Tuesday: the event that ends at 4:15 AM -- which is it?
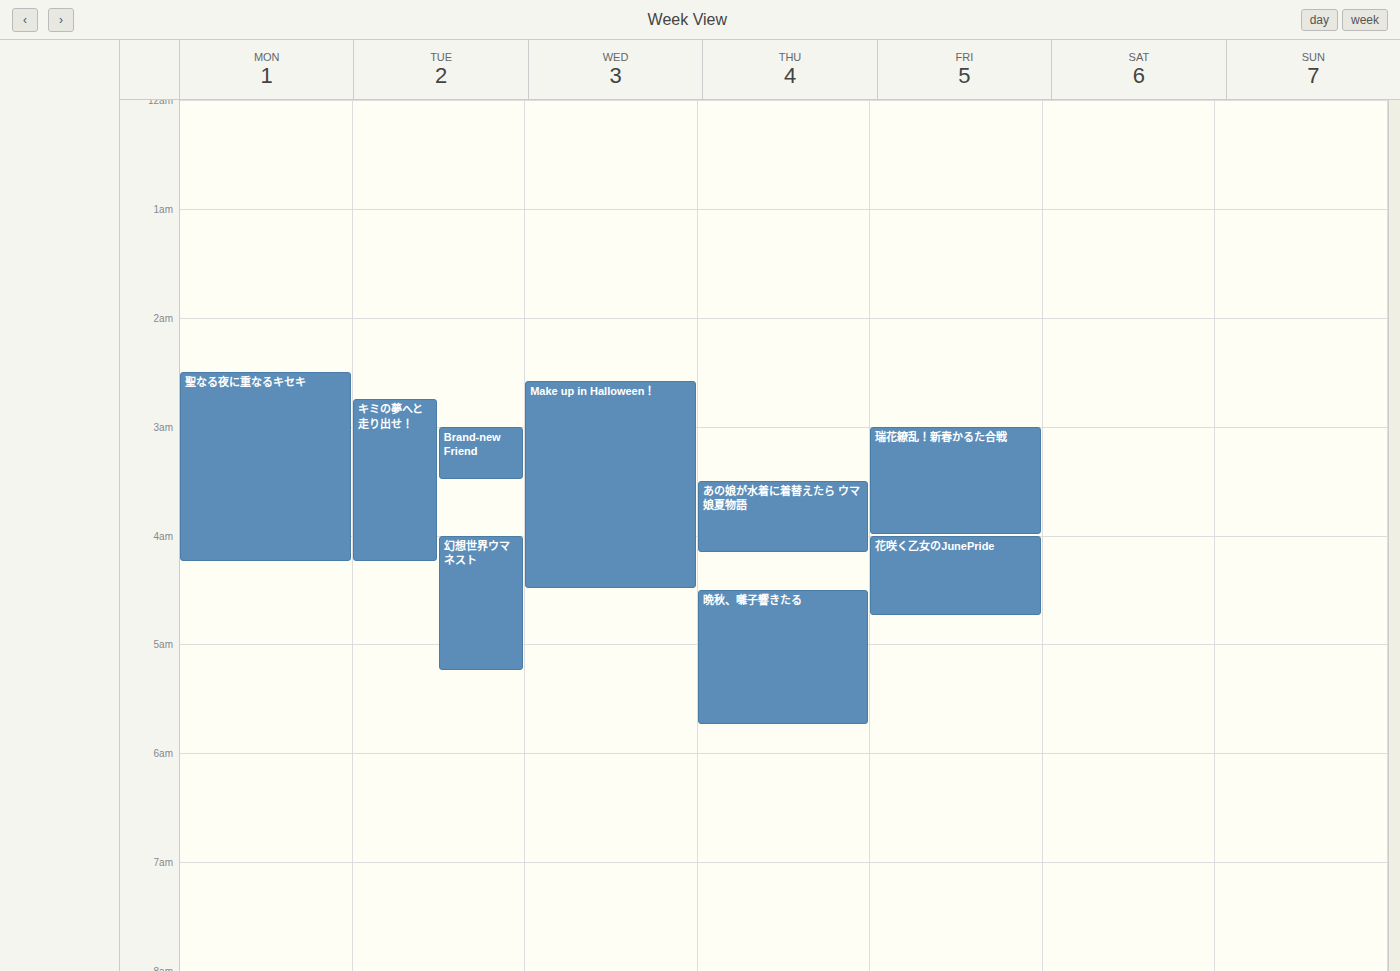
"キミの夢へと走り出せ！"